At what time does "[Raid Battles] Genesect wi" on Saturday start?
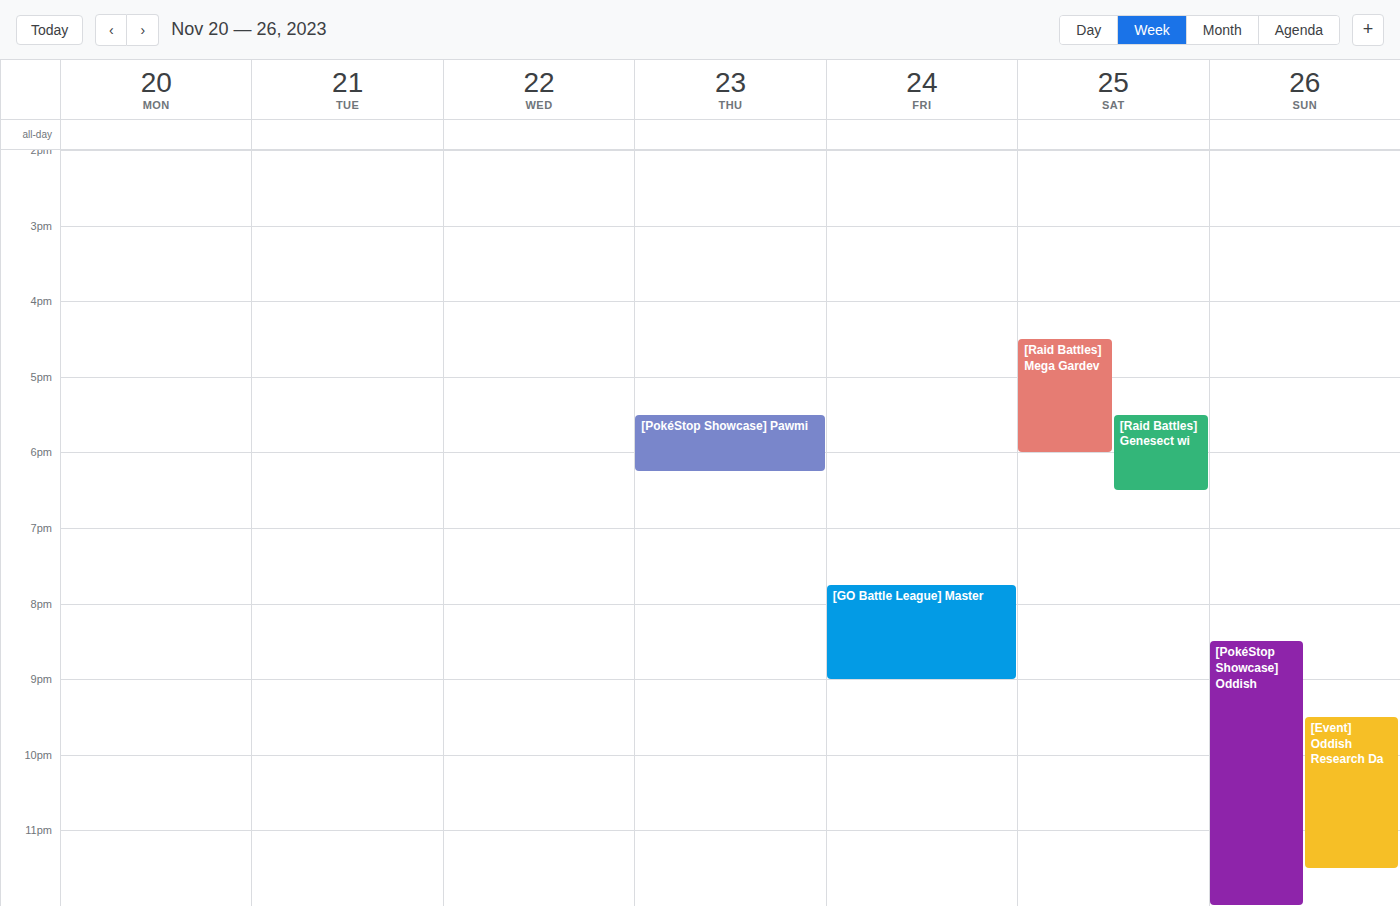
5:30 PM